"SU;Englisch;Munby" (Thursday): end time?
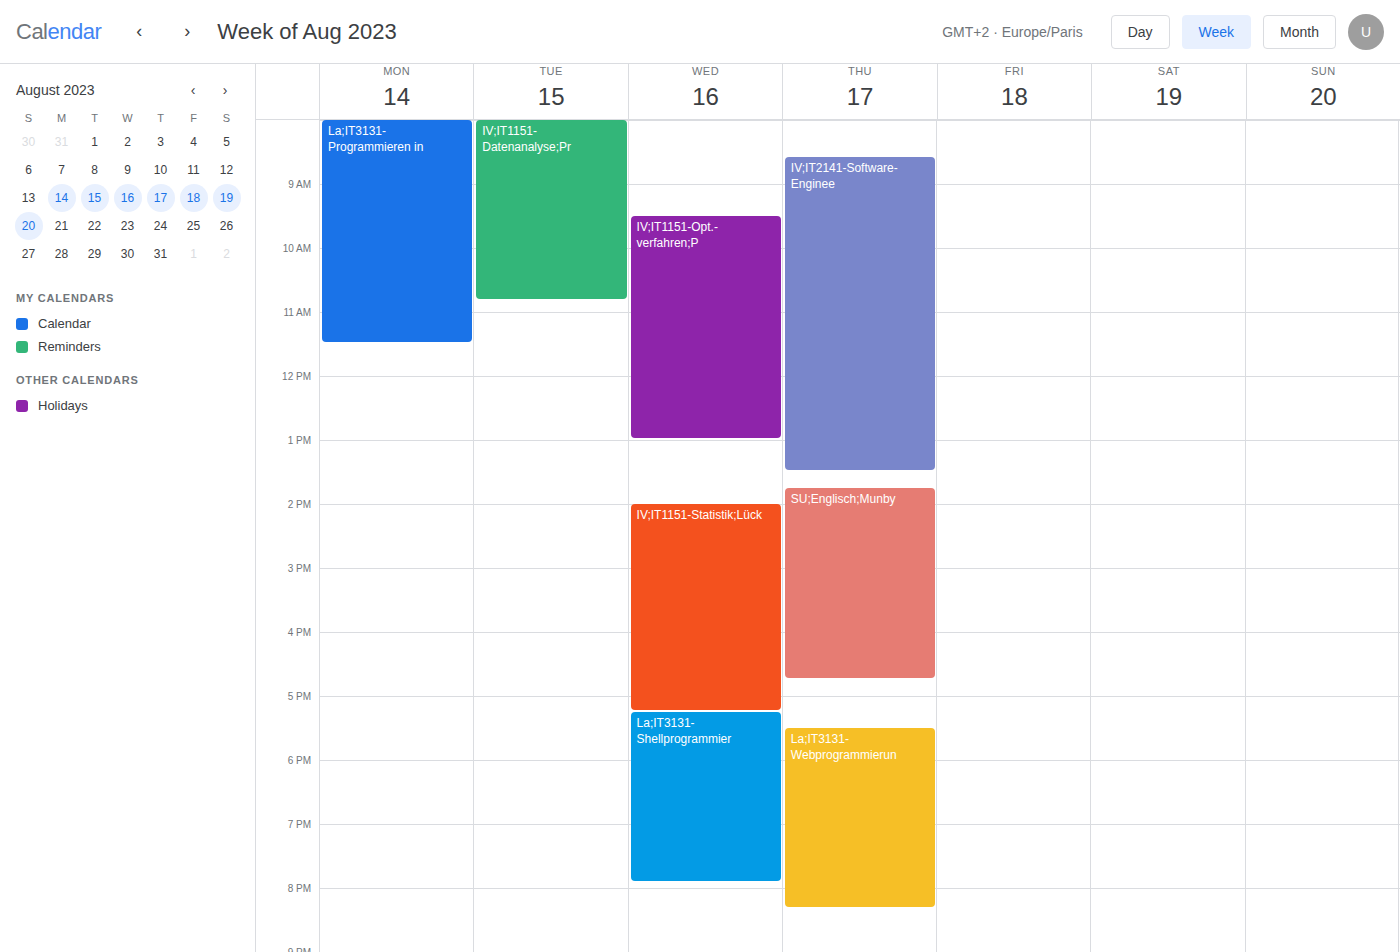
4:45 PM